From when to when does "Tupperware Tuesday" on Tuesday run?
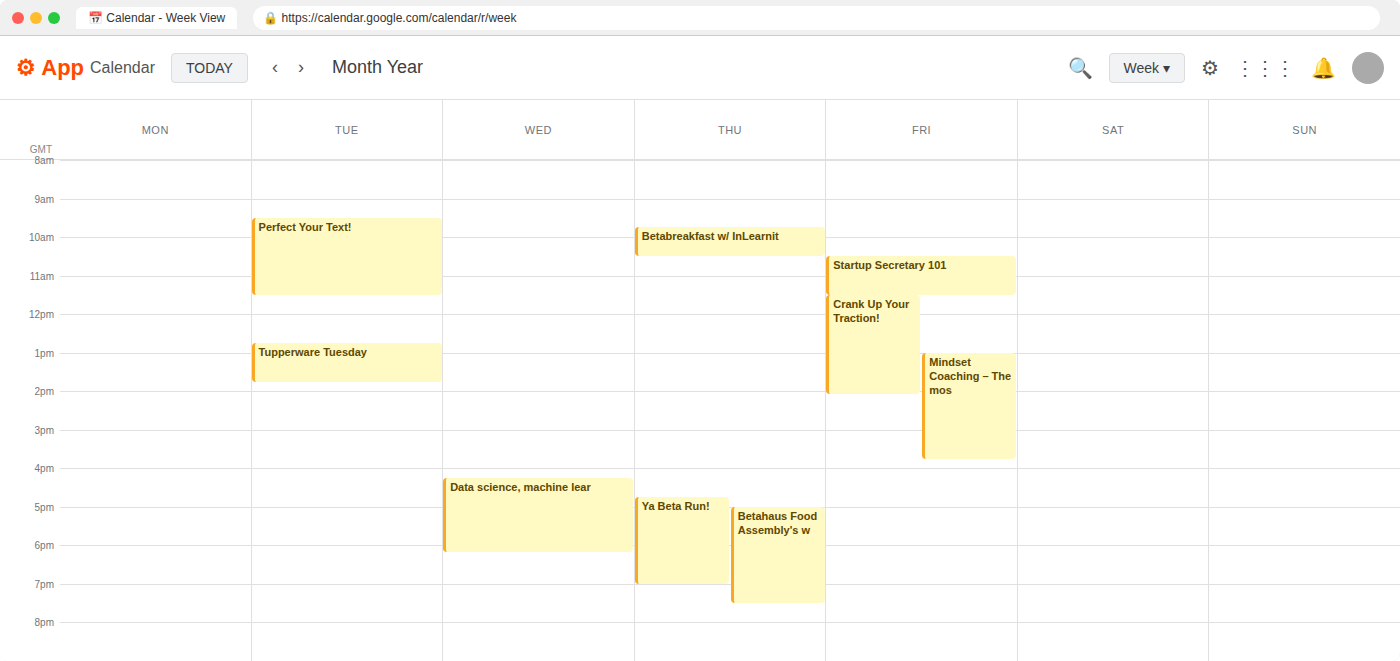
12:45 PM to 1:45 PM